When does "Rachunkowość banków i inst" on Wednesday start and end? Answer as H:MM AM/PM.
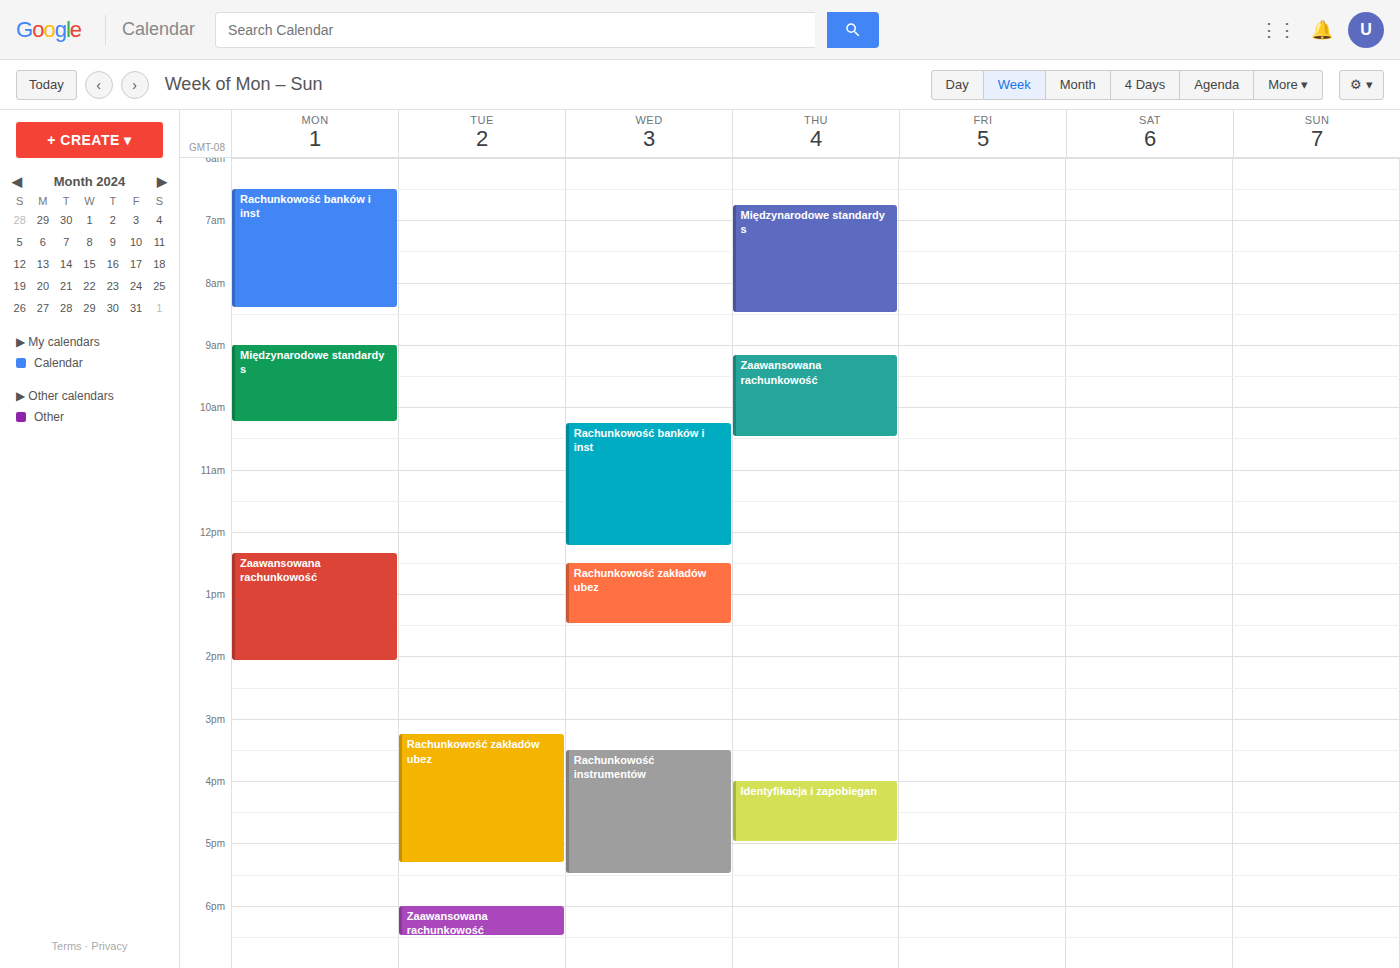
10:15 AM to 12:15 PM